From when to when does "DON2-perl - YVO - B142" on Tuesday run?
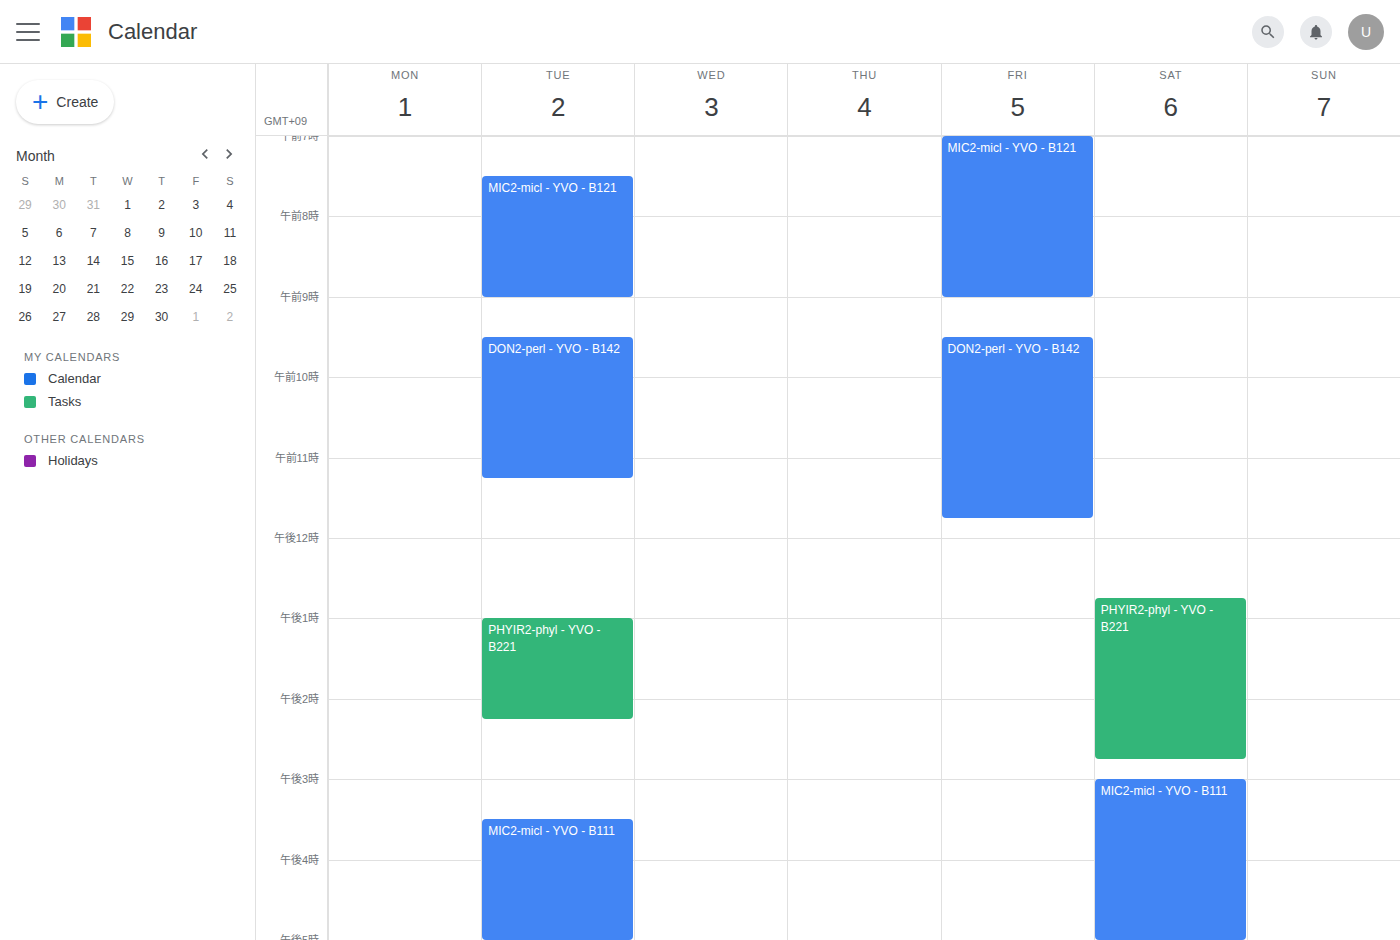
9:30 AM to 11:15 AM